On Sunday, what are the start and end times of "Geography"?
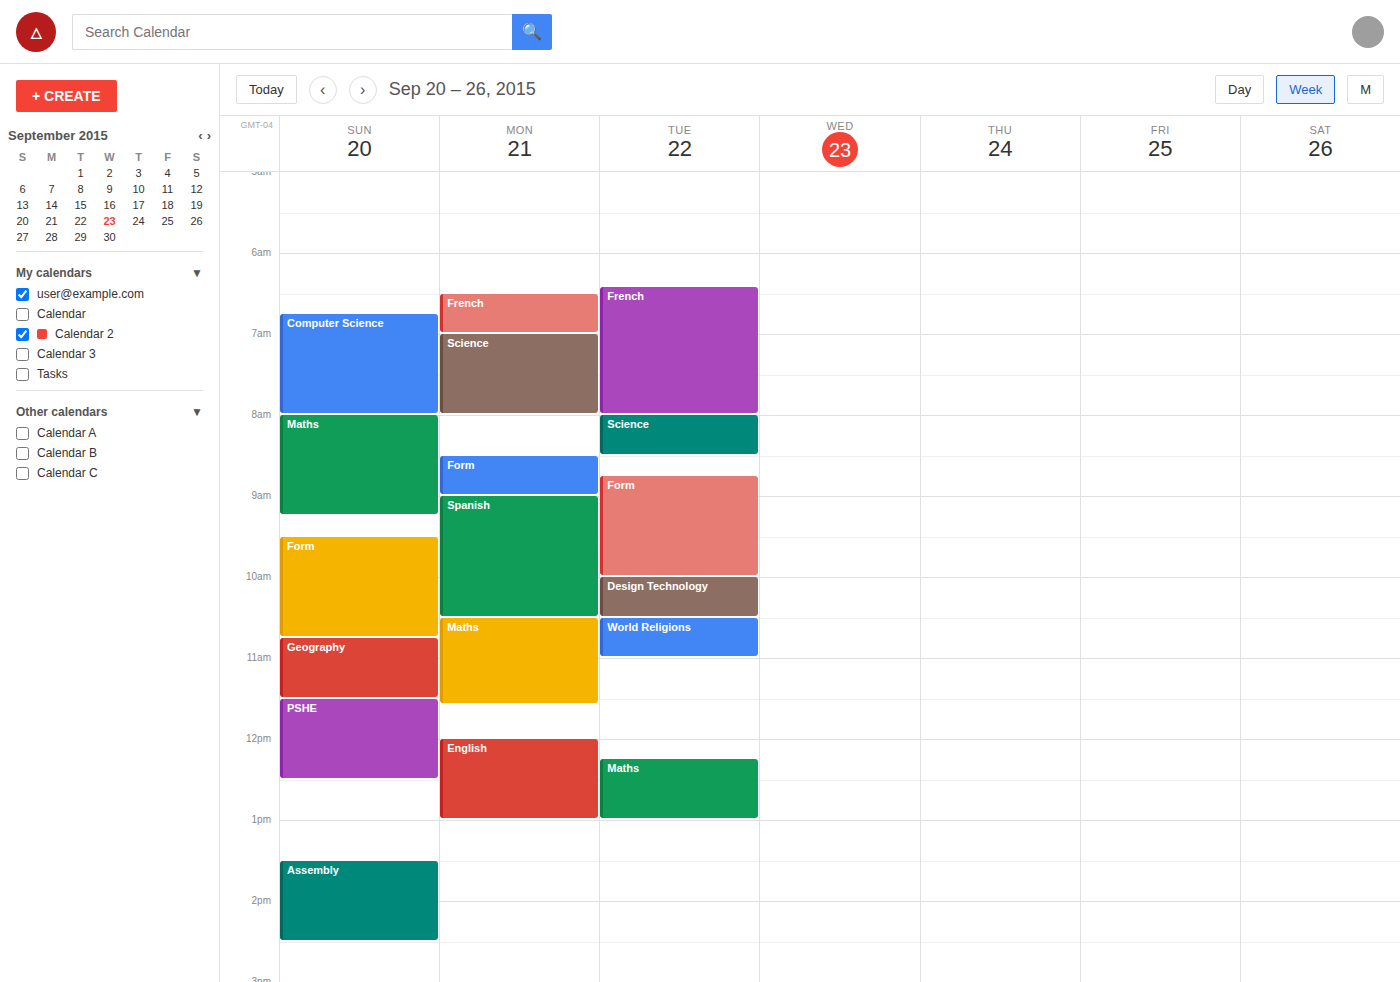
10:45 to 11:30